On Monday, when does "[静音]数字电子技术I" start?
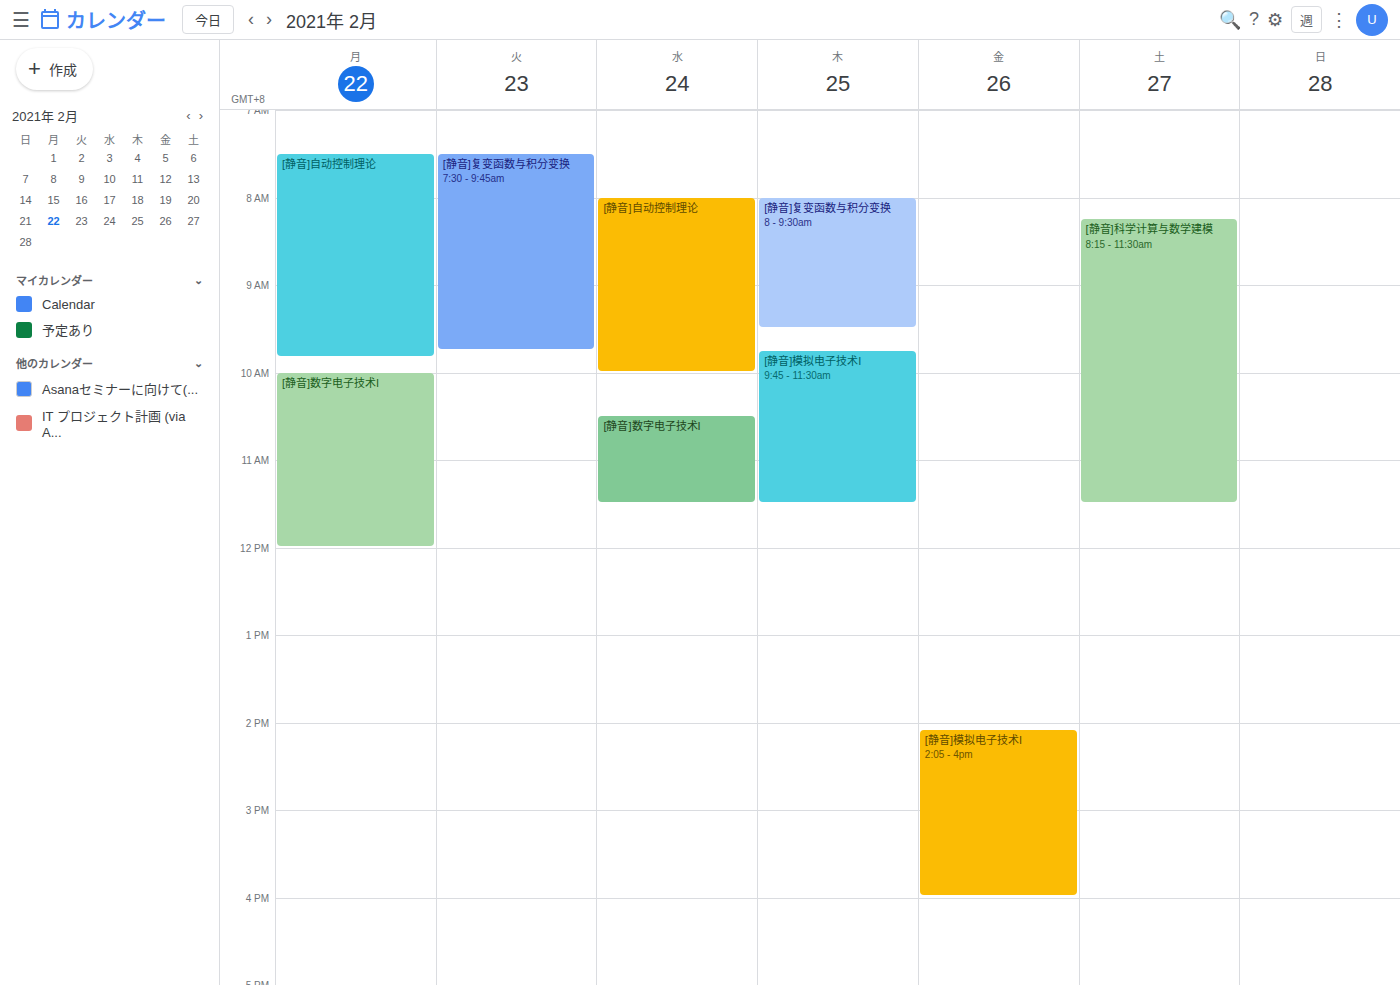
10:00 AM